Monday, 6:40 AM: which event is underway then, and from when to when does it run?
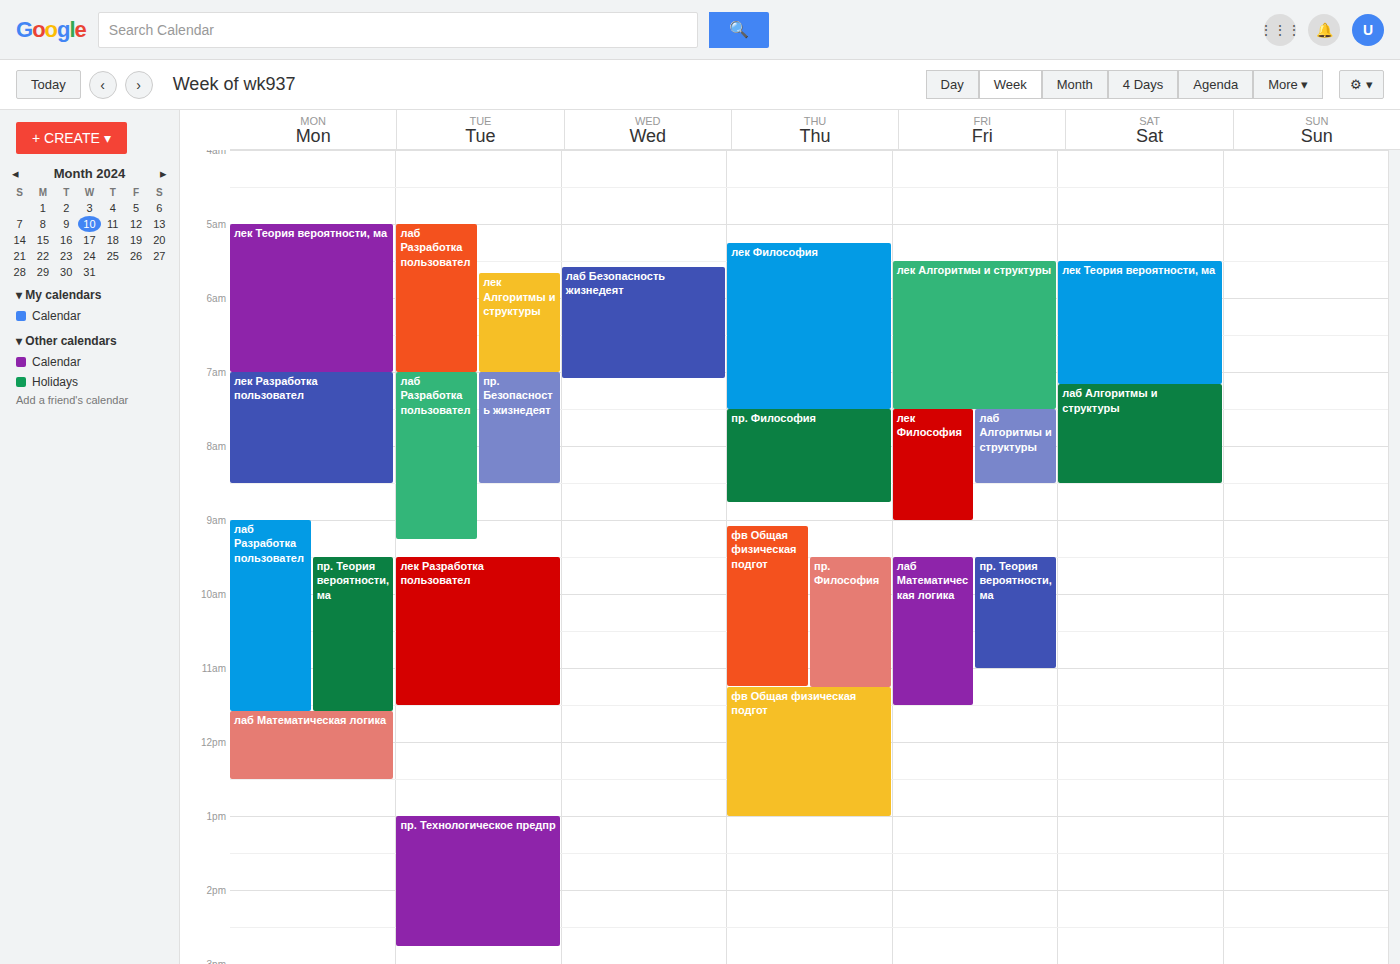
"лек Теория вероятности, ма", 5:00 AM to 7:00 AM